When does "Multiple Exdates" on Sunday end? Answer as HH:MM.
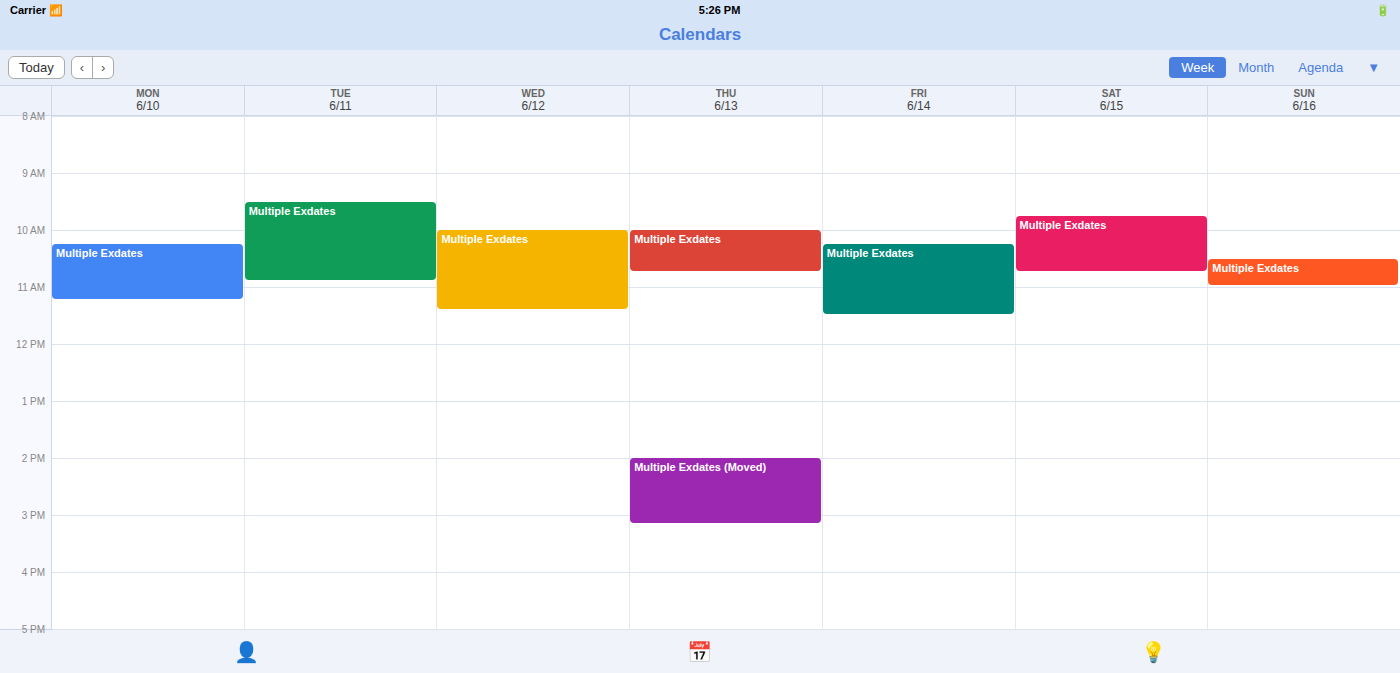
11:00